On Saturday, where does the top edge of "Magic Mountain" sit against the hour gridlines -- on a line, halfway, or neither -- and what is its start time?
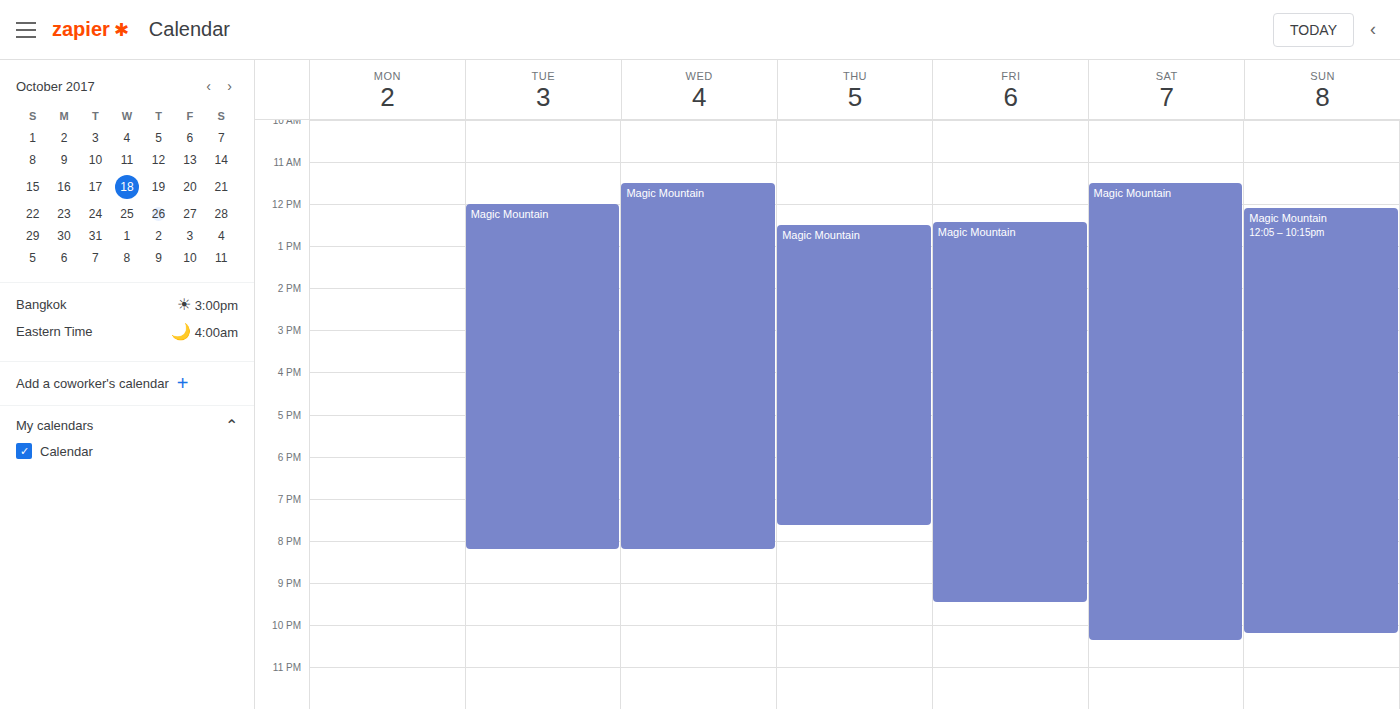
11:30 AM -- halfway between the 11 AM and 12 PM lines.